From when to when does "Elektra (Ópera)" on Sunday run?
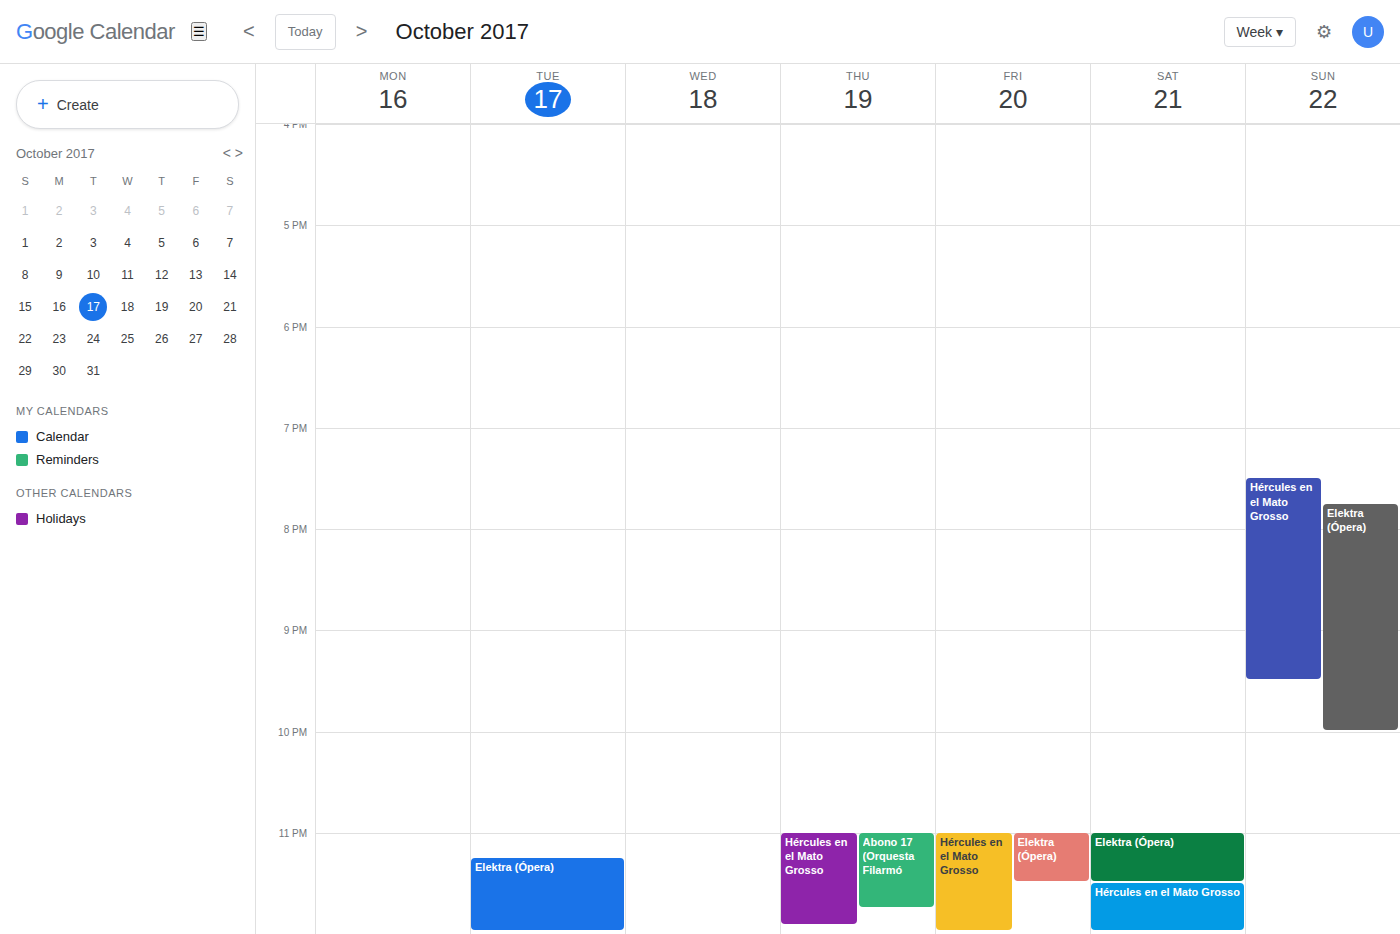
19:45 to 22:00